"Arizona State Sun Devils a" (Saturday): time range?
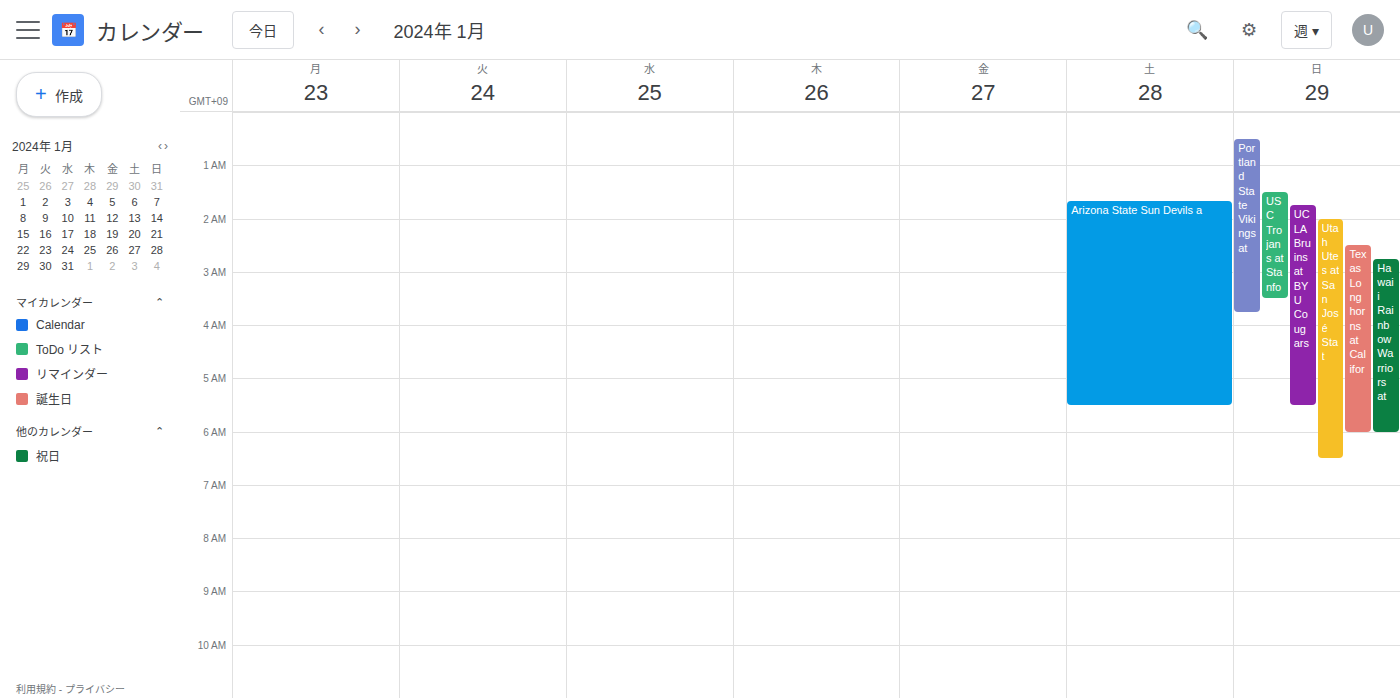
1:40 AM to 5:30 AM